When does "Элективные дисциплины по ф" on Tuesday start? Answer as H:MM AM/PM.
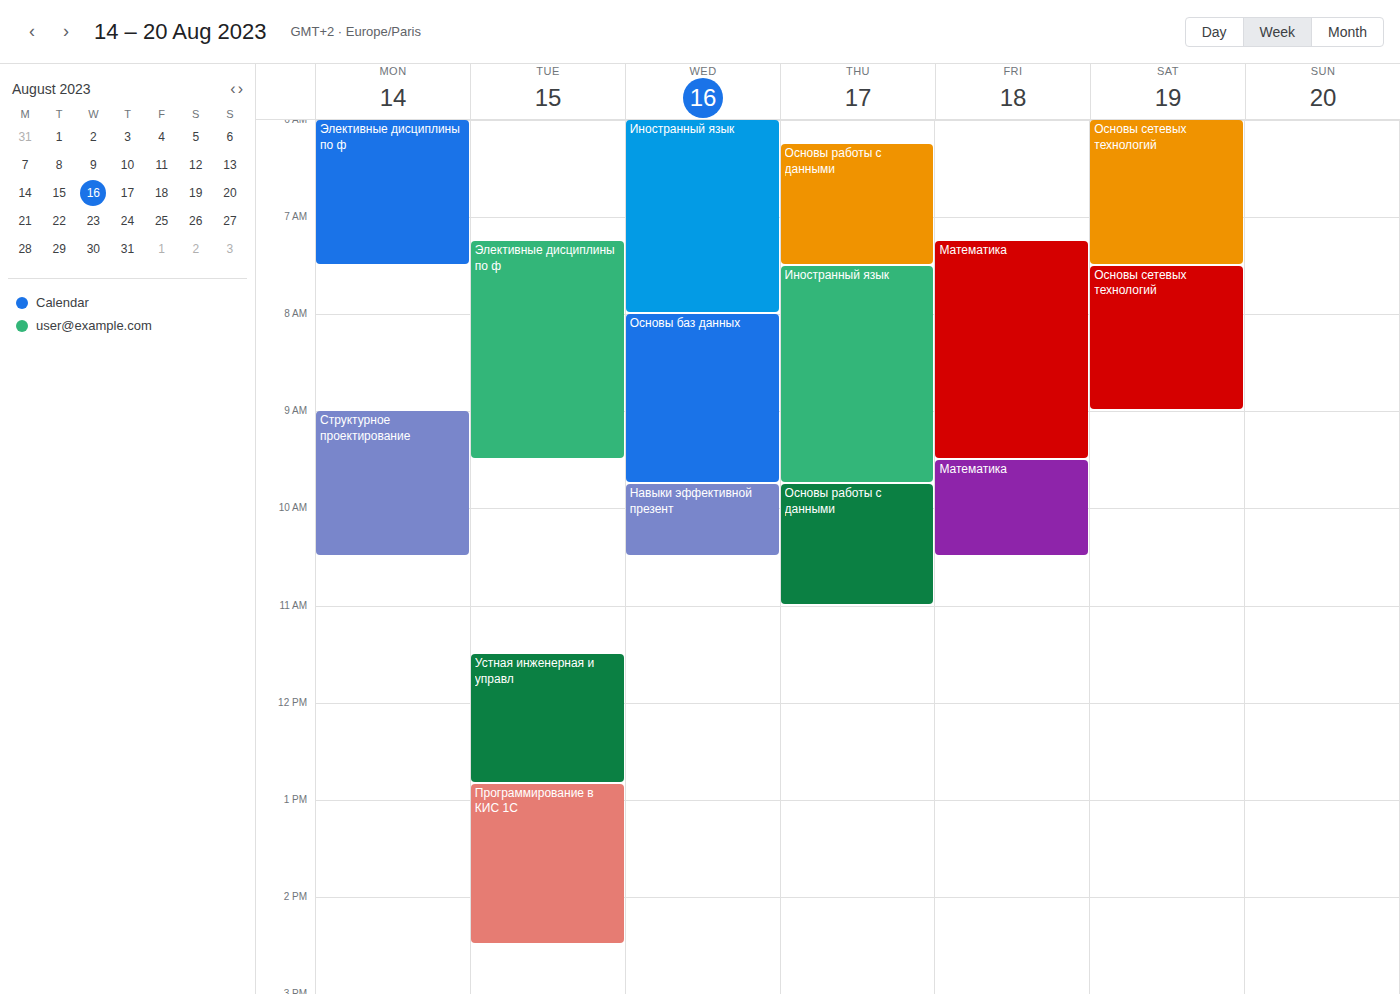
7:15 AM